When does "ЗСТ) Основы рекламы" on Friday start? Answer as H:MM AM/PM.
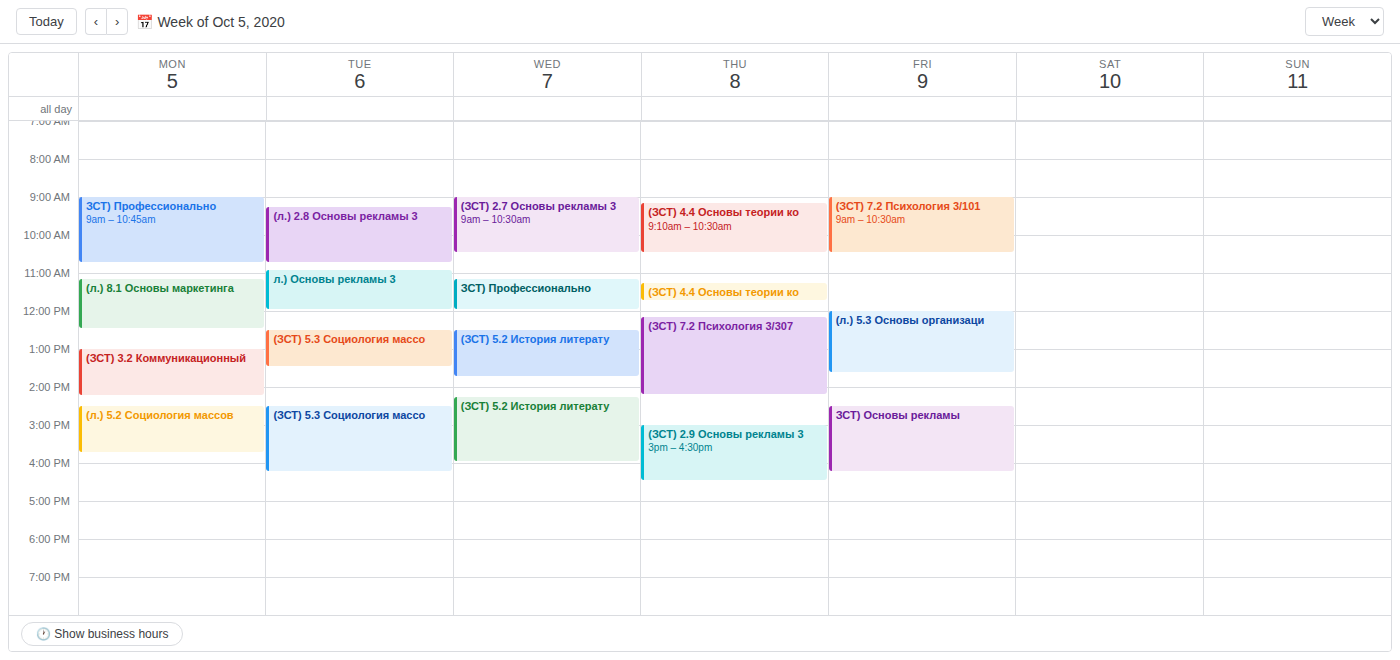
2:30 PM